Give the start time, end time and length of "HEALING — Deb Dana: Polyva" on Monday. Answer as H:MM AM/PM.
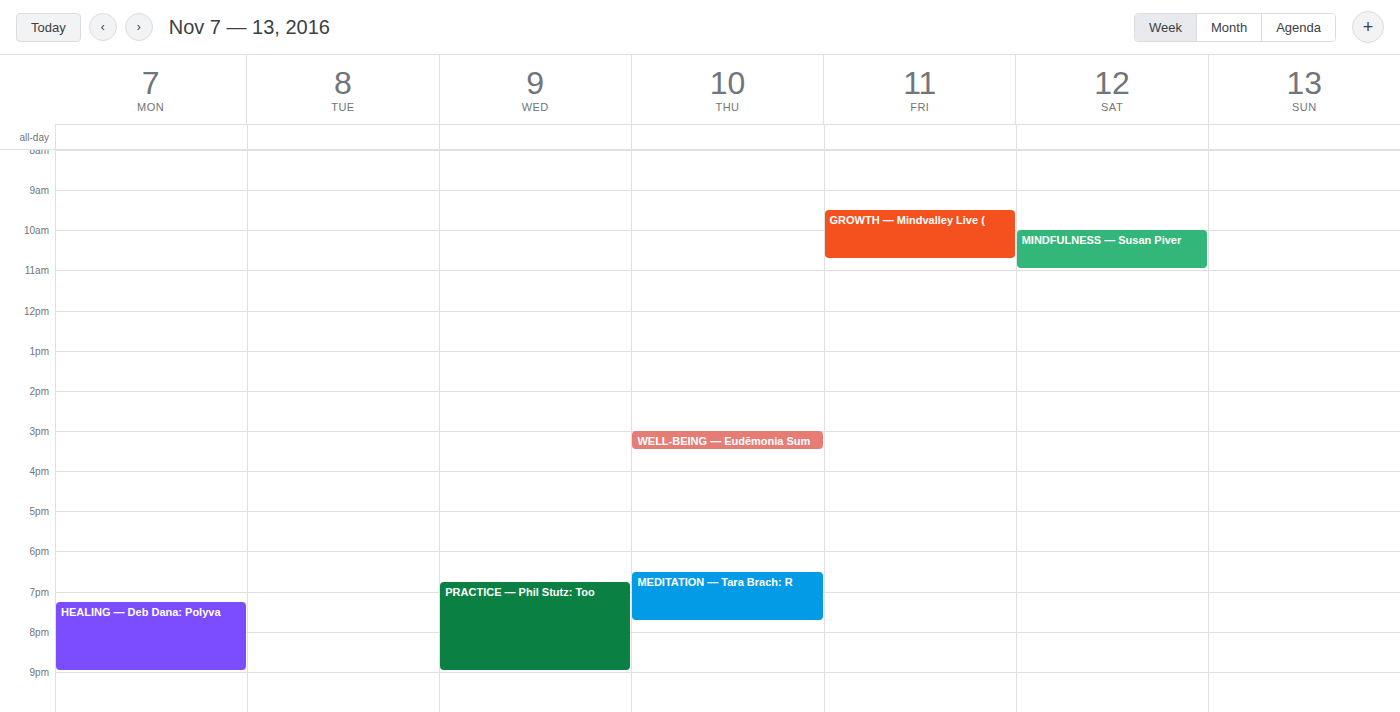
7:15 PM to 9:00 PM, 1 hour 45 minutes